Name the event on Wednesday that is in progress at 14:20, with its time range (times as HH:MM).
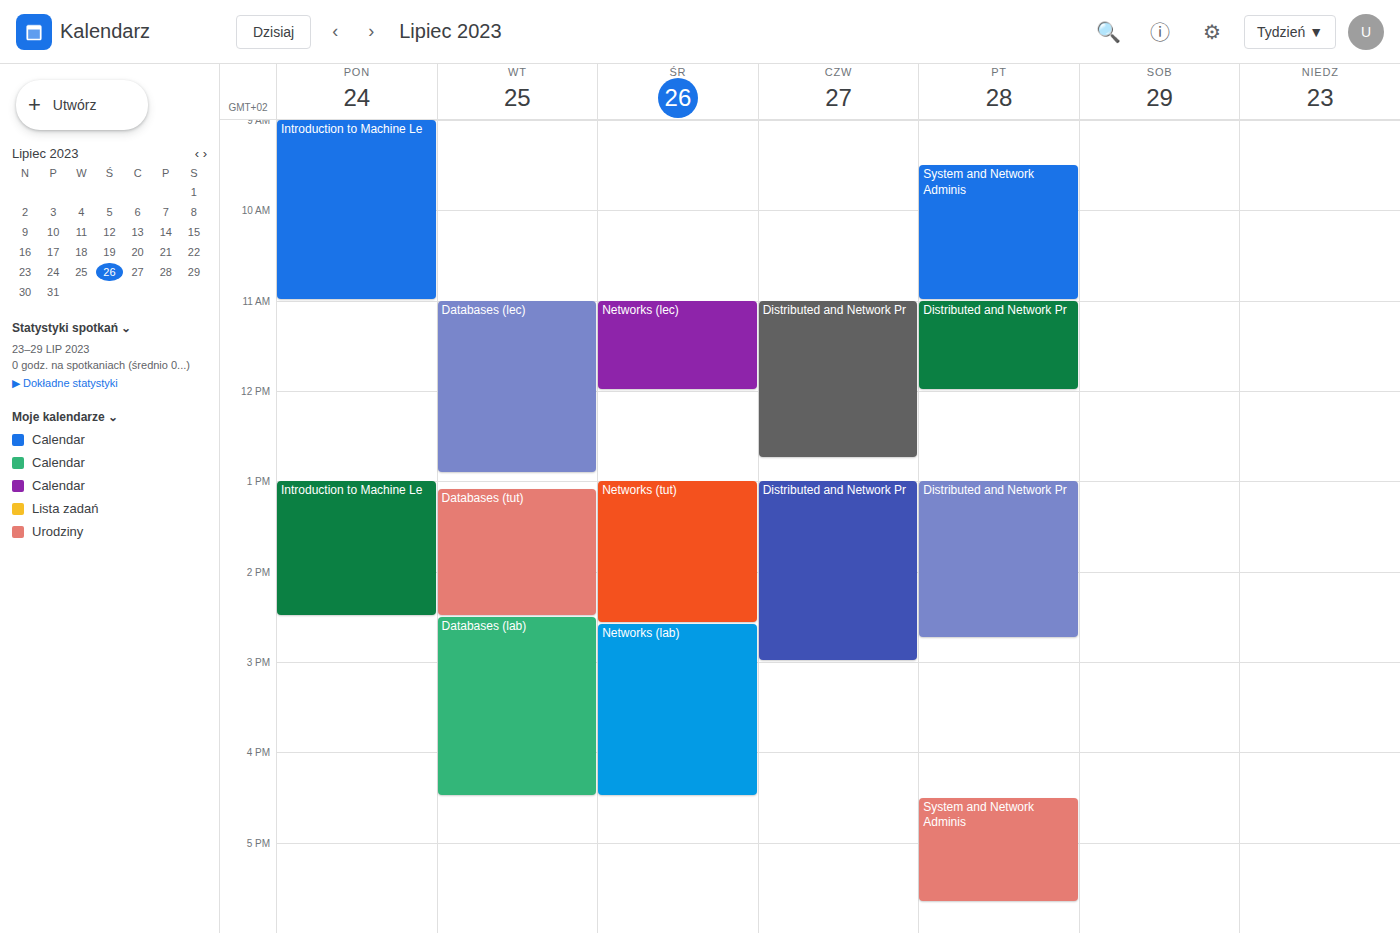
"Networks (tut)", 13:00 to 14:35